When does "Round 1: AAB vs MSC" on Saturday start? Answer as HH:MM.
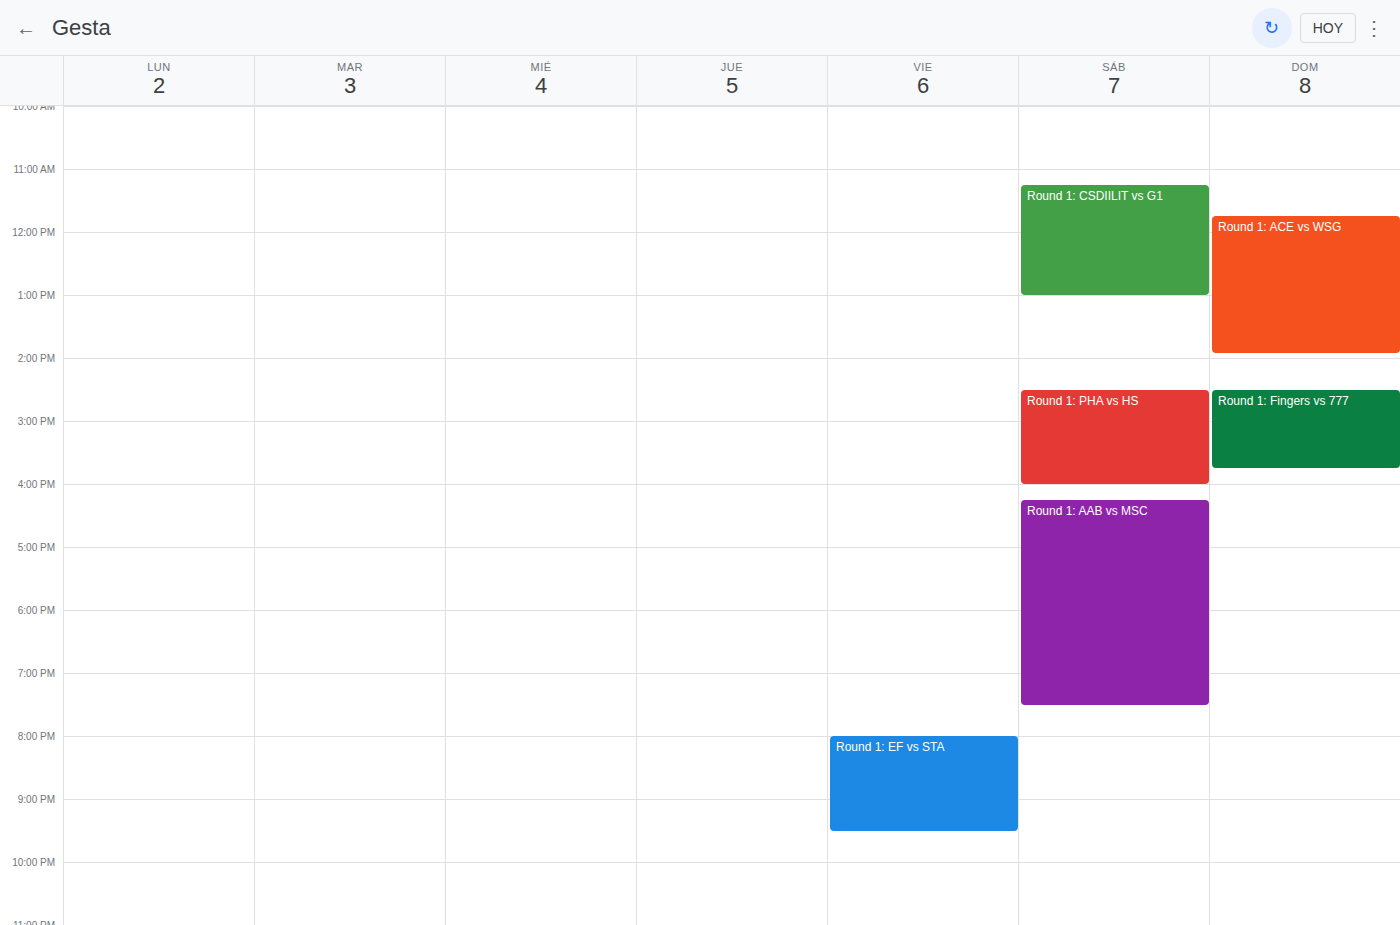
16:15